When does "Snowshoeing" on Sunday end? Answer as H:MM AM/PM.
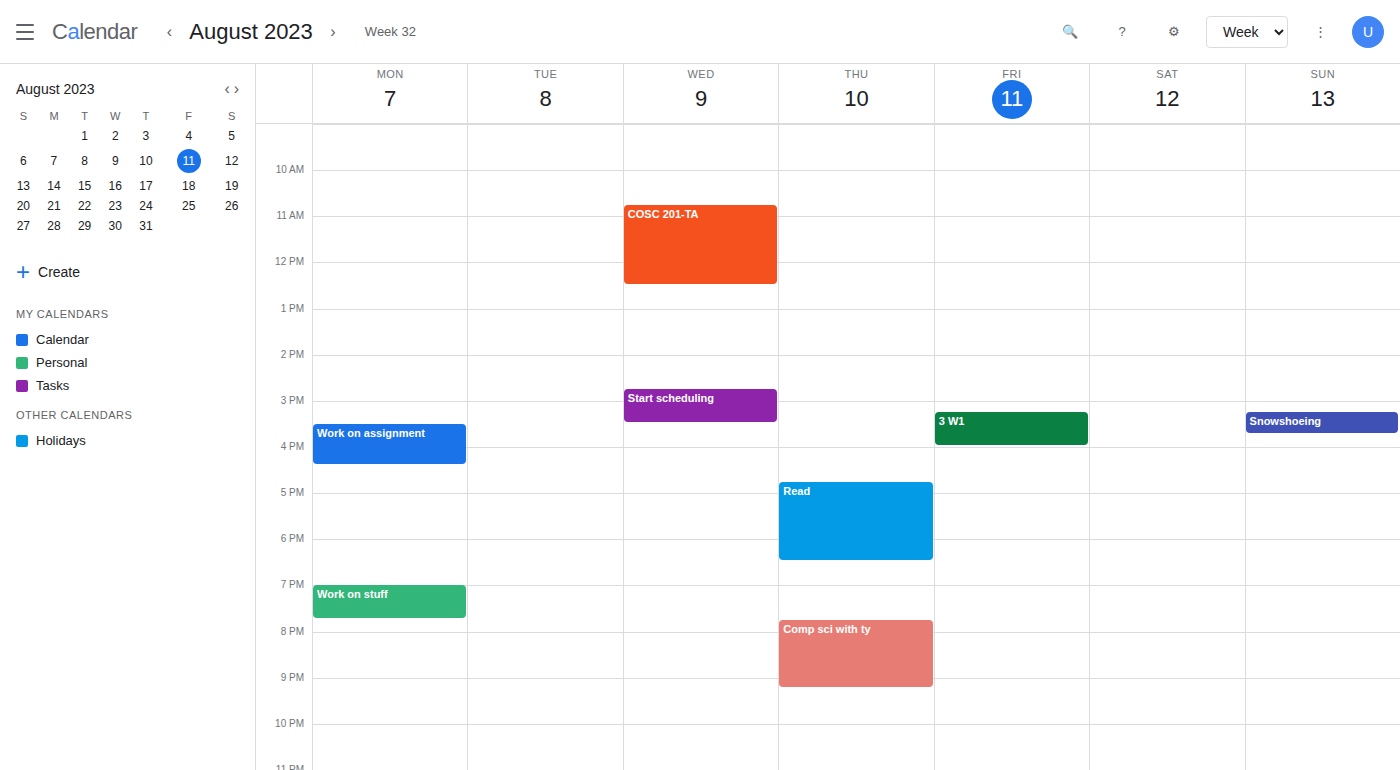
3:45 PM